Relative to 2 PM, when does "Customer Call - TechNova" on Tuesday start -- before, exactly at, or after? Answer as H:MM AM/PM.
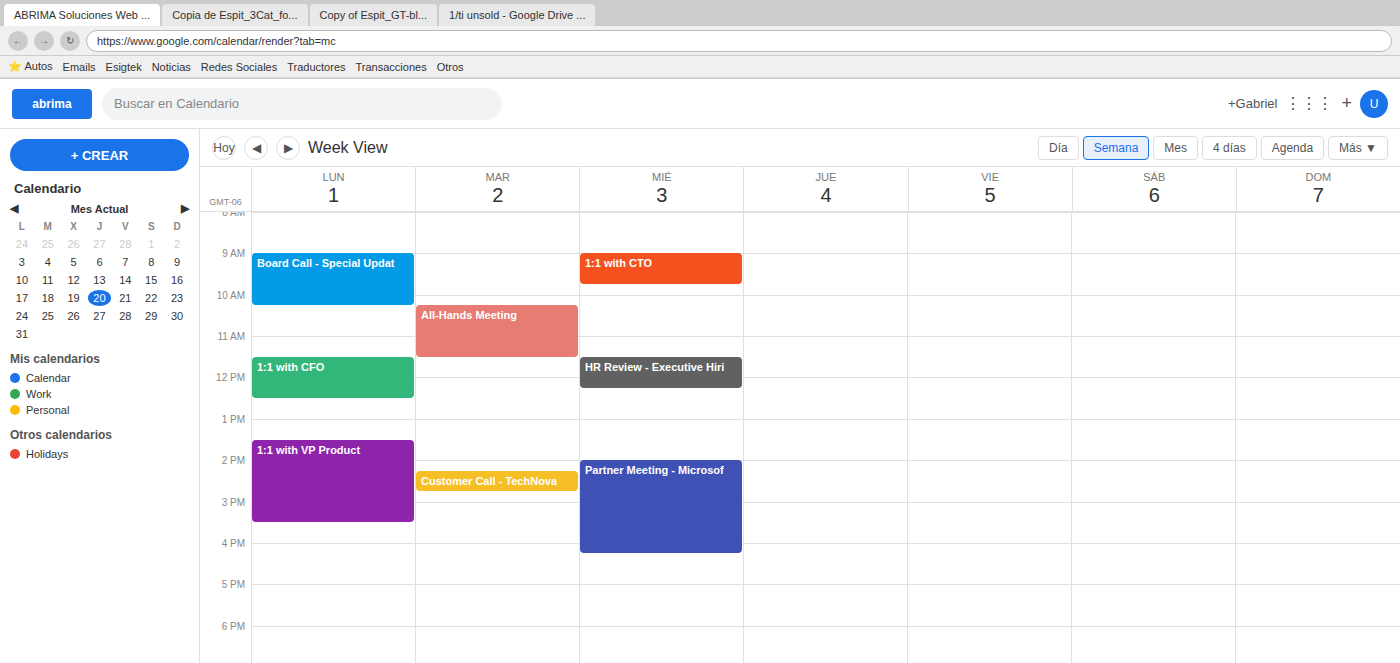
2:15 PM -- after 2 PM, 15 minutes below the 2 PM line.